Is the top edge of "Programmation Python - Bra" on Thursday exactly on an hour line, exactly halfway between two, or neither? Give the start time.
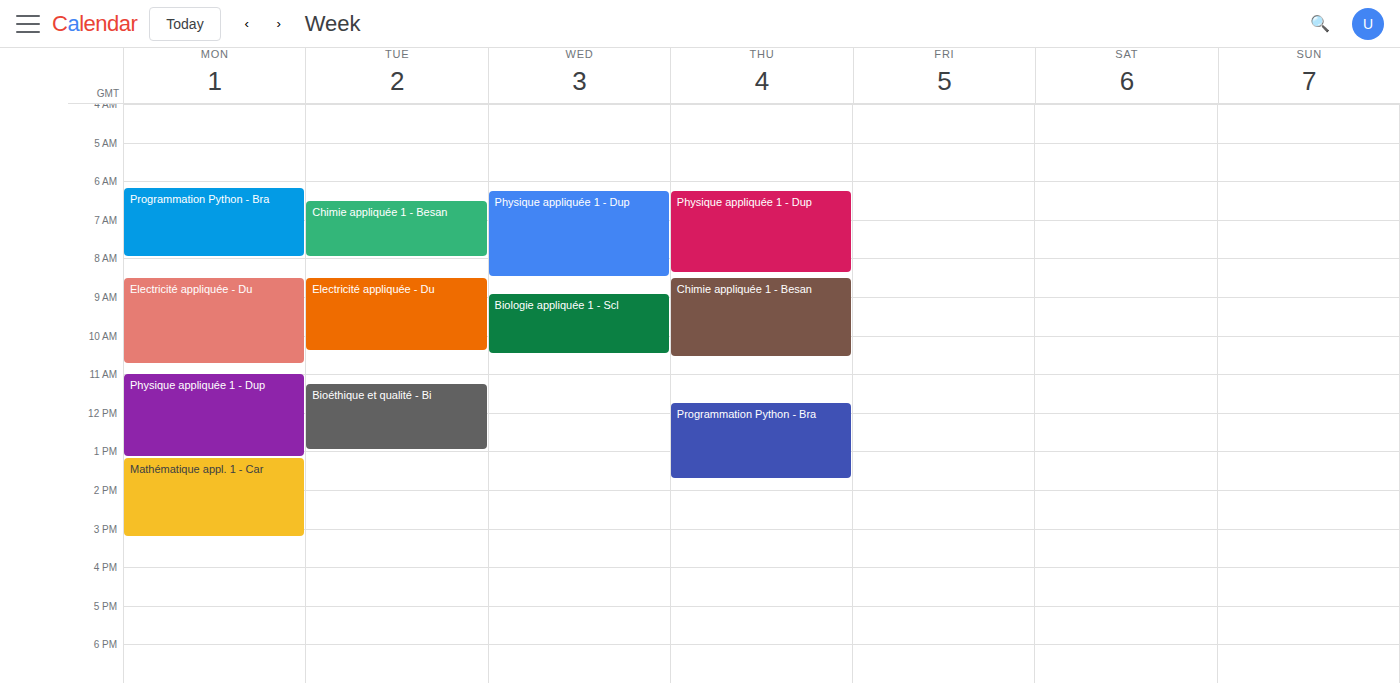
11:45 AM -- neither: three quarters of the way from the 11 AM line to the 12 PM line.